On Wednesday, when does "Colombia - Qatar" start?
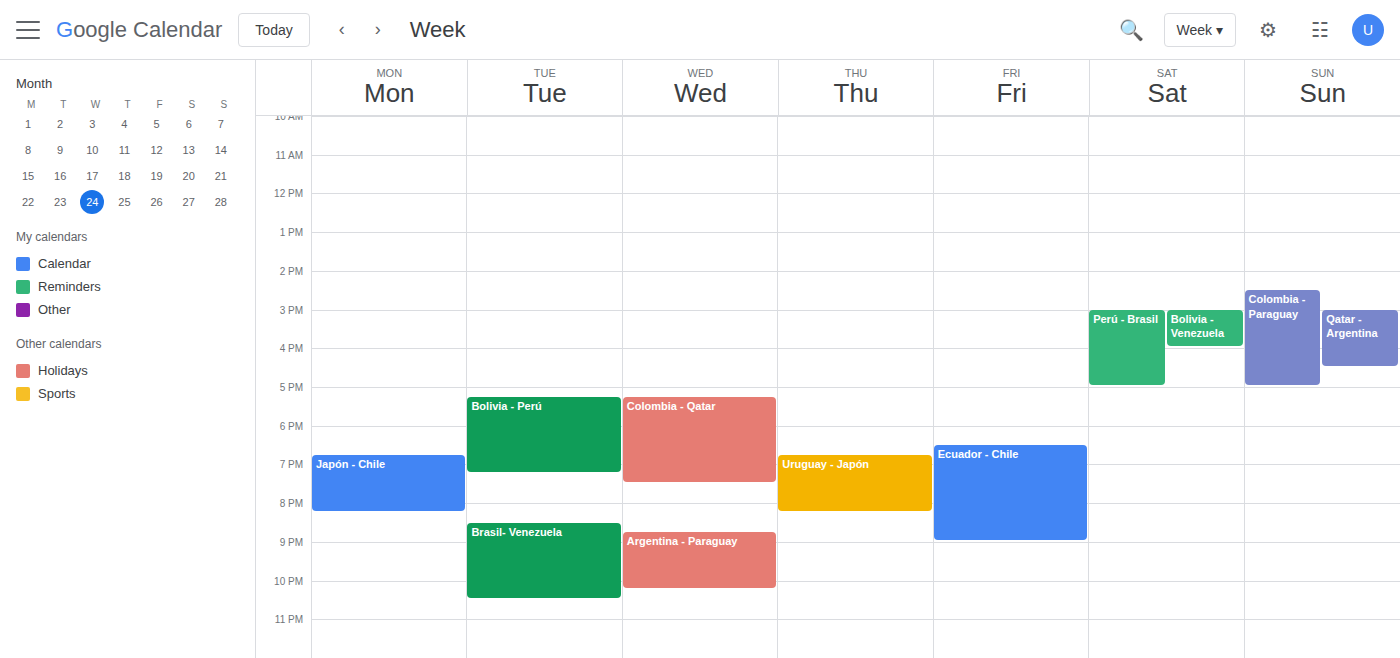
5:15 PM